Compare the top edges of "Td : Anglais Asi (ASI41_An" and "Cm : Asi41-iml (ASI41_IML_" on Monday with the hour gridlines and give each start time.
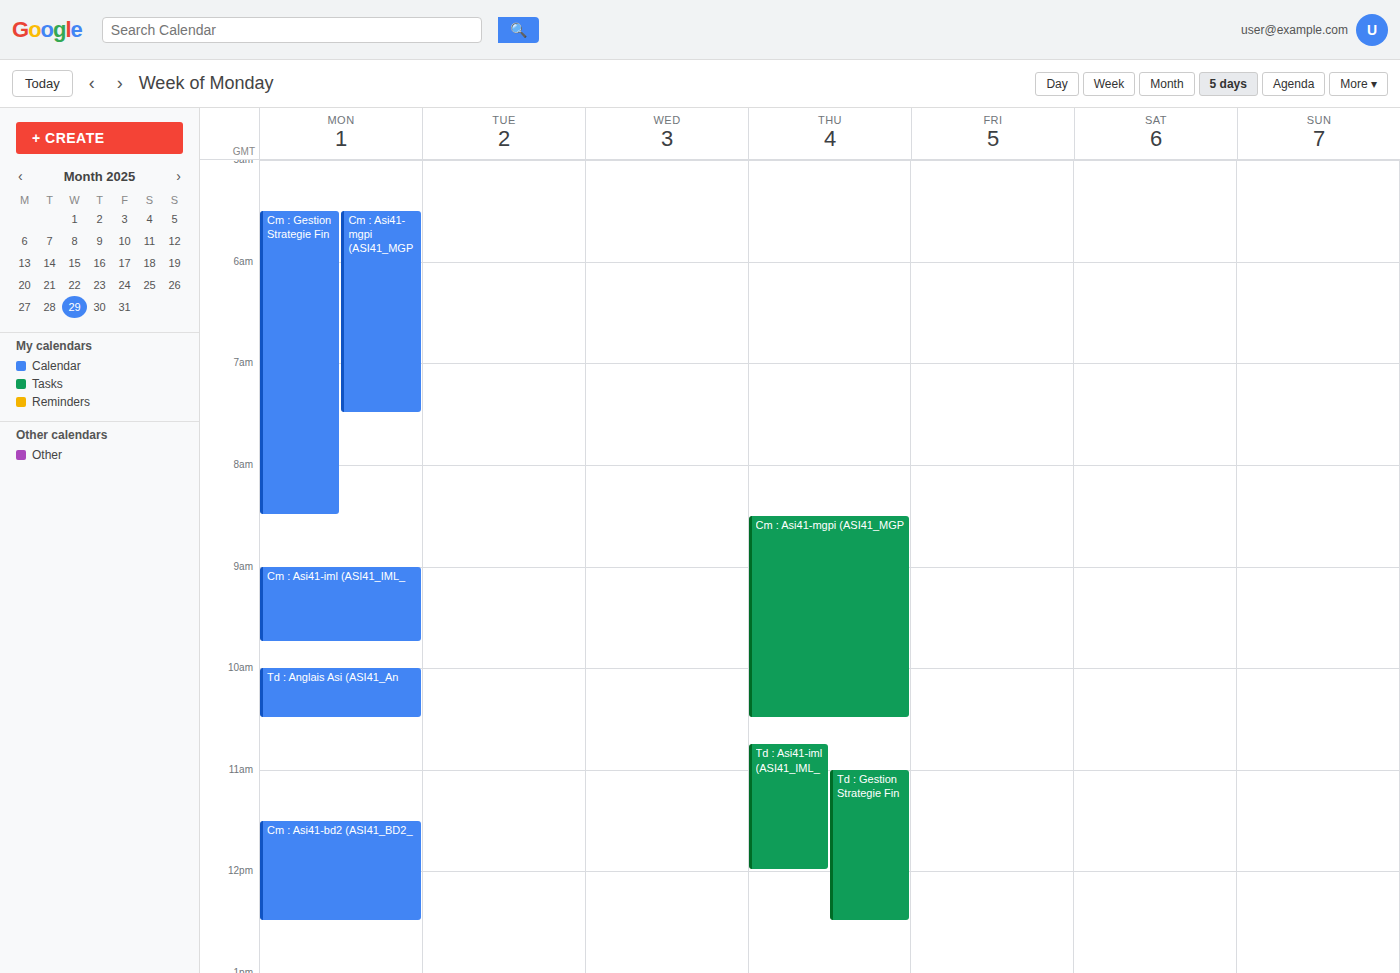
"Td : Anglais Asi (ASI41_An": 10:00 AM, exactly on the 10 AM line. "Cm : Asi41-iml (ASI41_IML_": 9:00 AM, exactly on the 9 AM line.